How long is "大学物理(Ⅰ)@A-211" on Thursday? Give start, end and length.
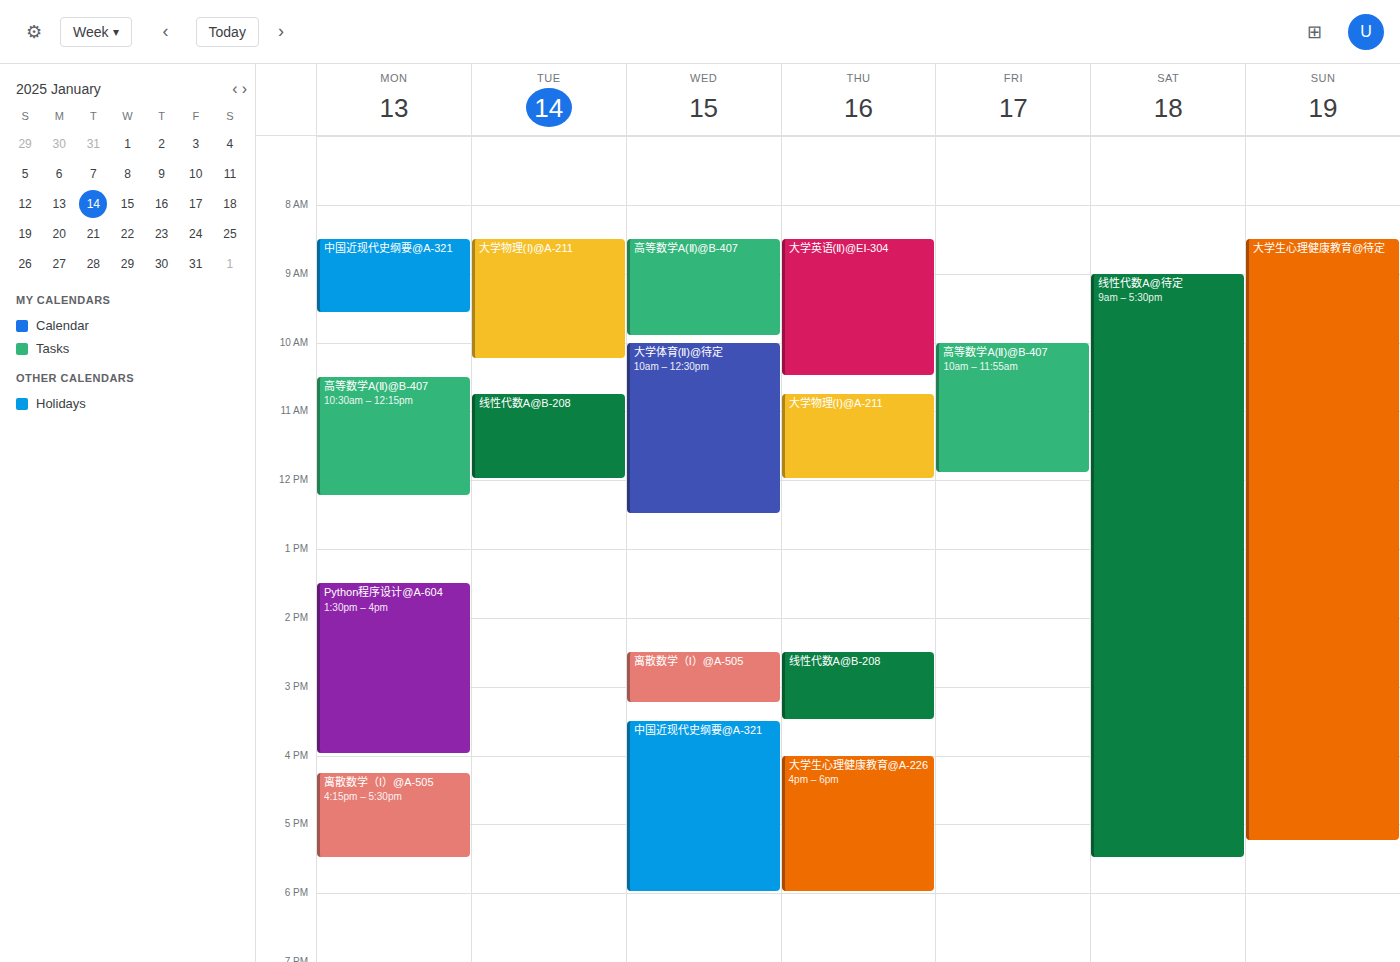
10:45 AM to 12:00 PM, 1 hour 15 minutes